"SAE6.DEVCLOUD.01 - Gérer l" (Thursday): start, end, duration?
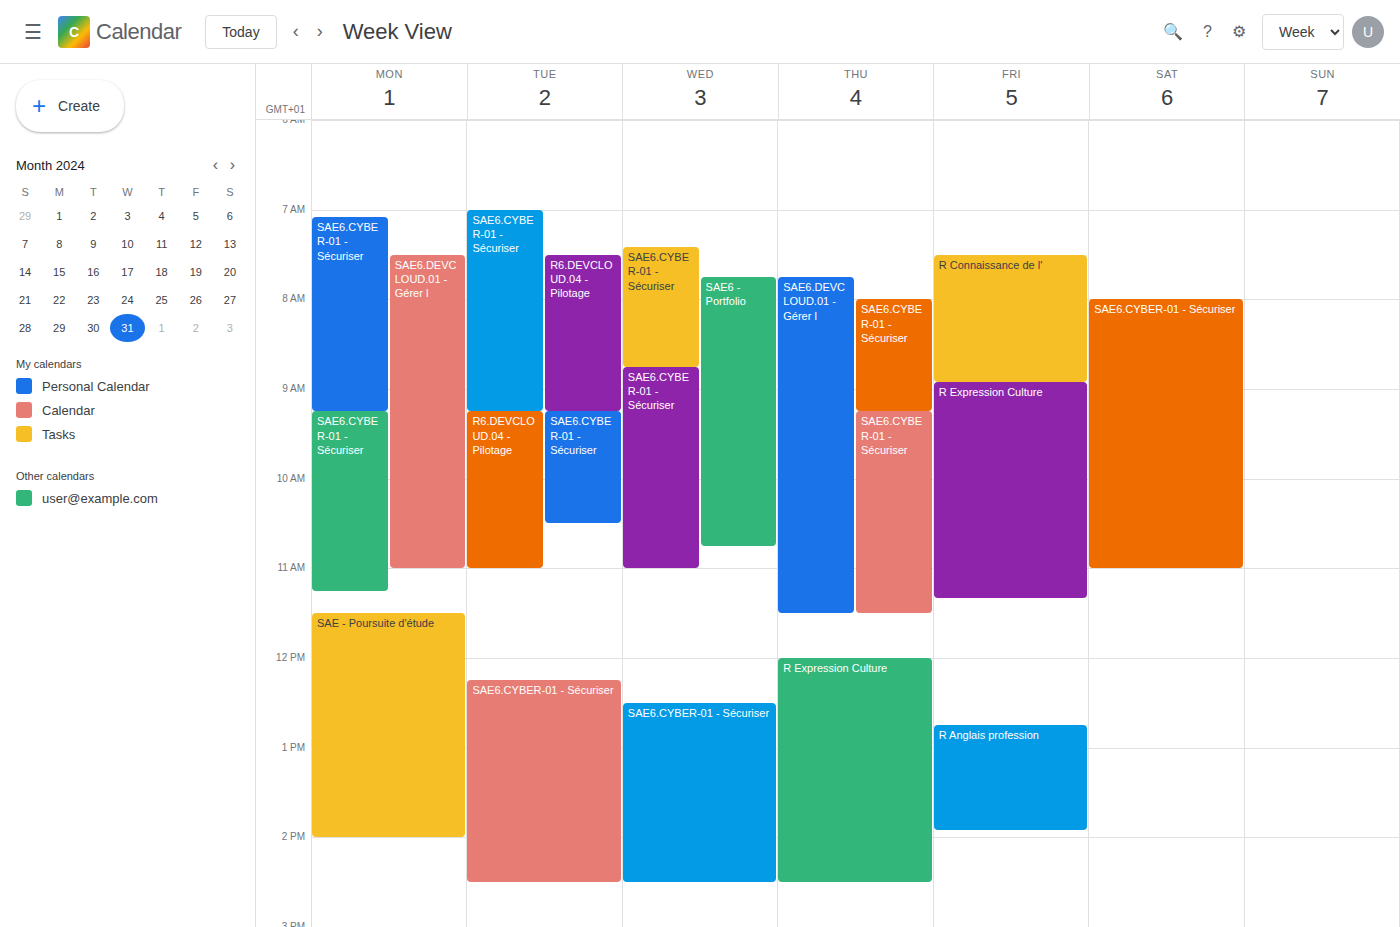
7:45 AM to 11:30 AM, 3 hours 45 minutes